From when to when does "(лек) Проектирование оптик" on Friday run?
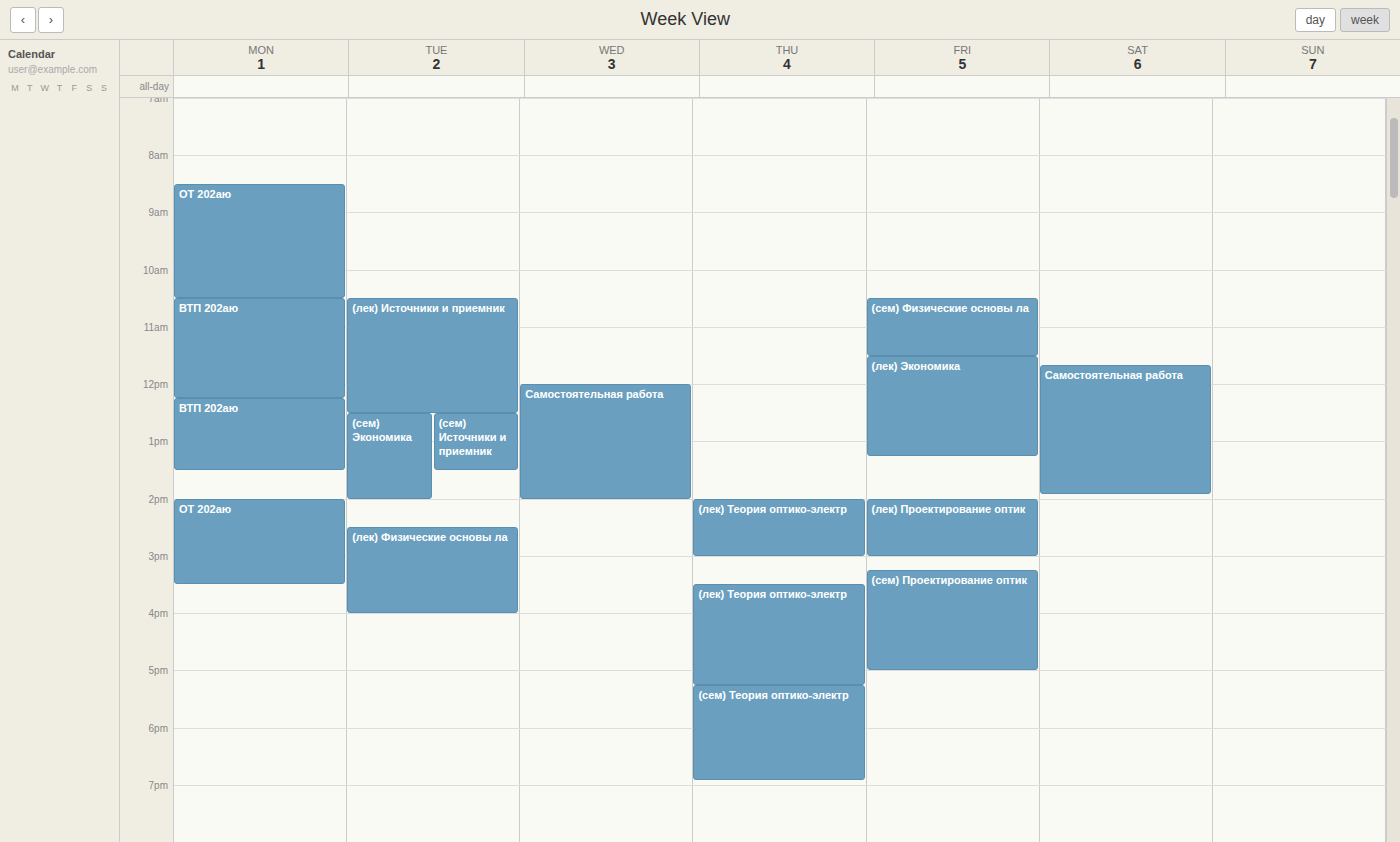
2:00 PM to 3:00 PM